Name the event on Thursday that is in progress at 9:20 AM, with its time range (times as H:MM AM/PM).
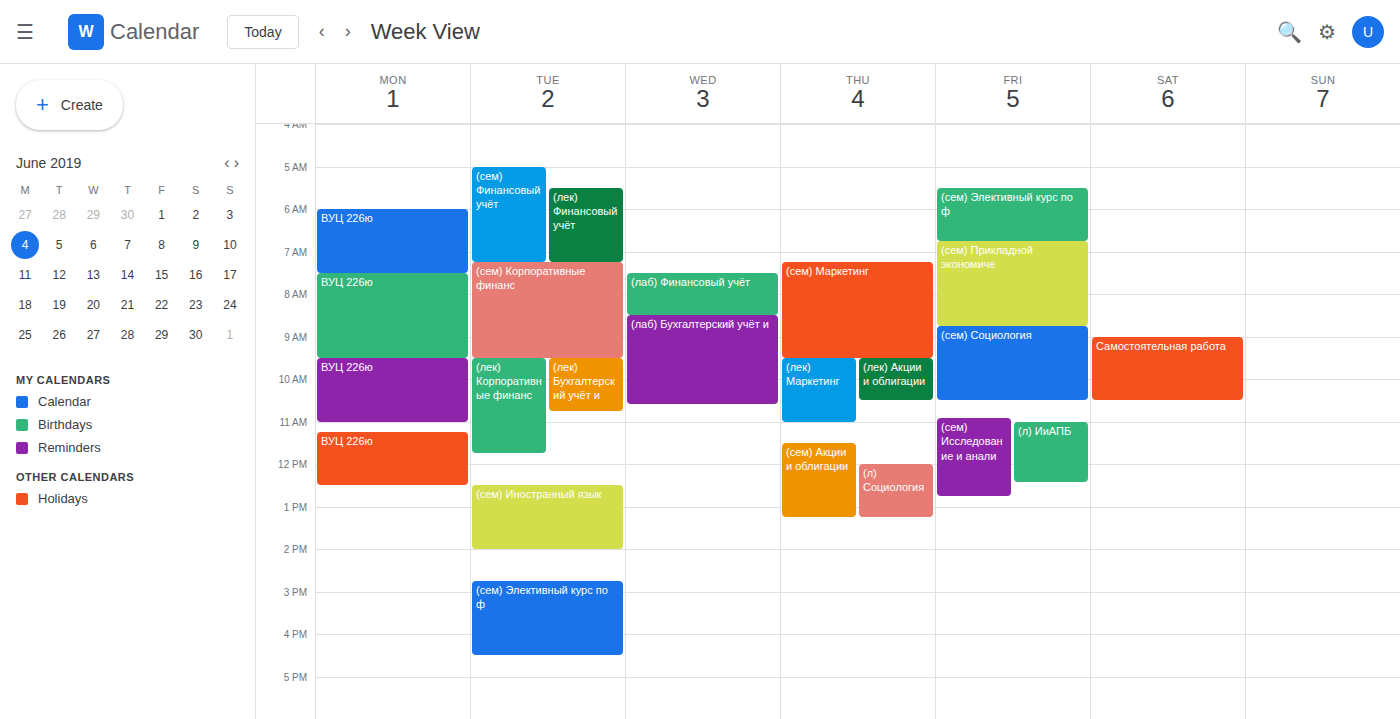
"(сем) Маркетинг", 7:15 AM to 9:30 AM